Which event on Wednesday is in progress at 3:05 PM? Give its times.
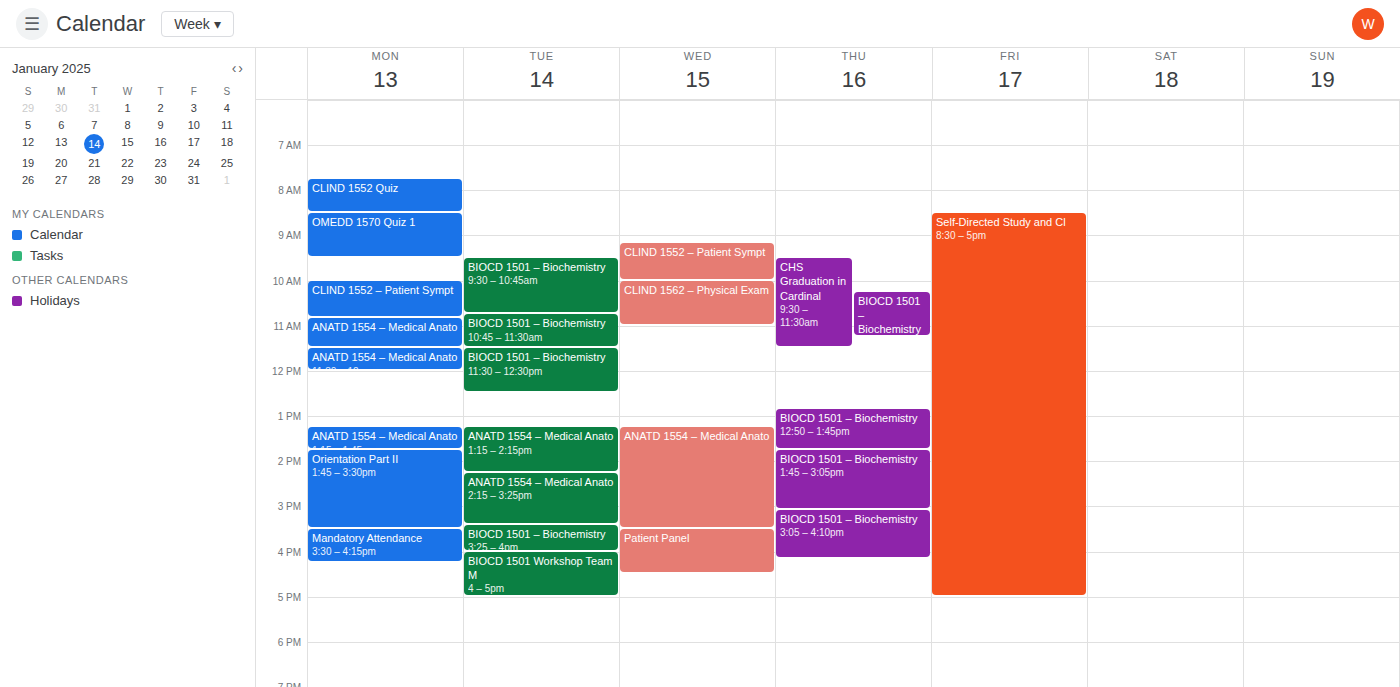
"ANATD 1554 – Medical Anato", 1:15 PM to 3:30 PM